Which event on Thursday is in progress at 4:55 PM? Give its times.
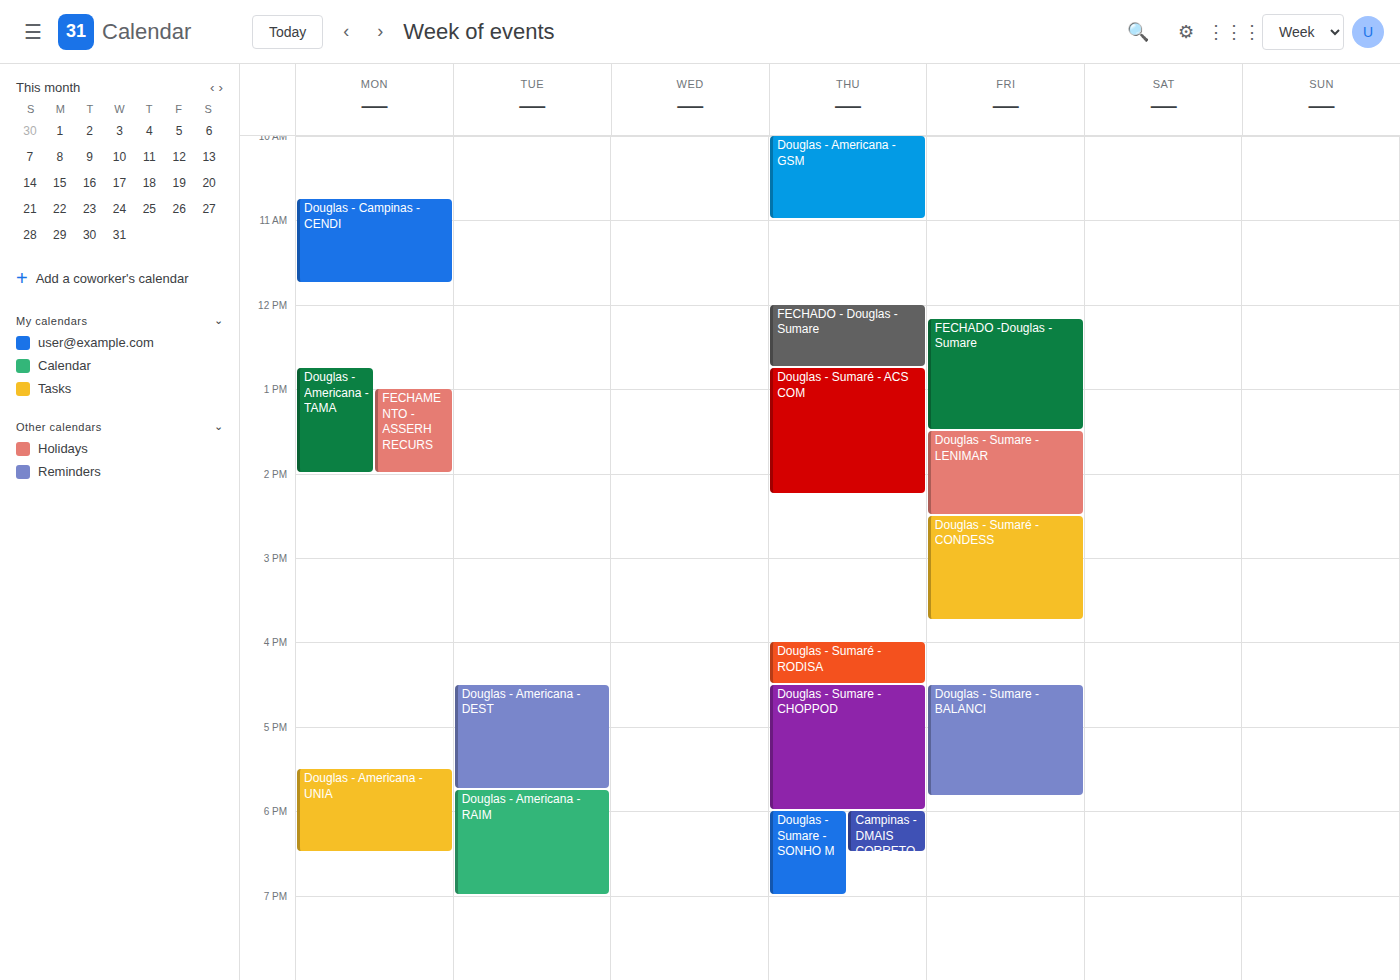
"Douglas - Sumare - CHOPPOD", 4:30 PM to 6:00 PM